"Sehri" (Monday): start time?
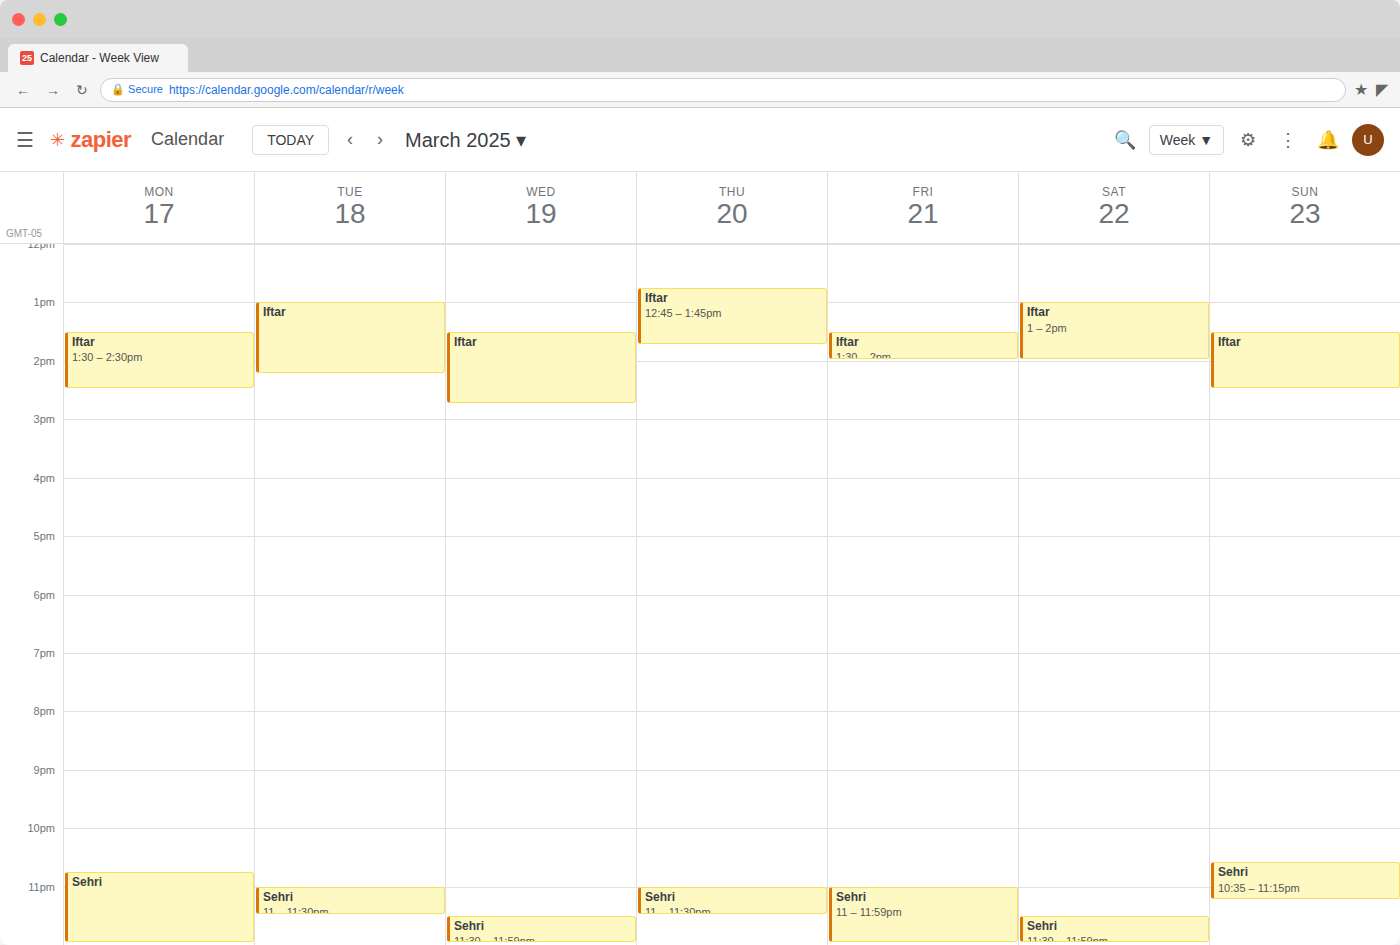
22:45